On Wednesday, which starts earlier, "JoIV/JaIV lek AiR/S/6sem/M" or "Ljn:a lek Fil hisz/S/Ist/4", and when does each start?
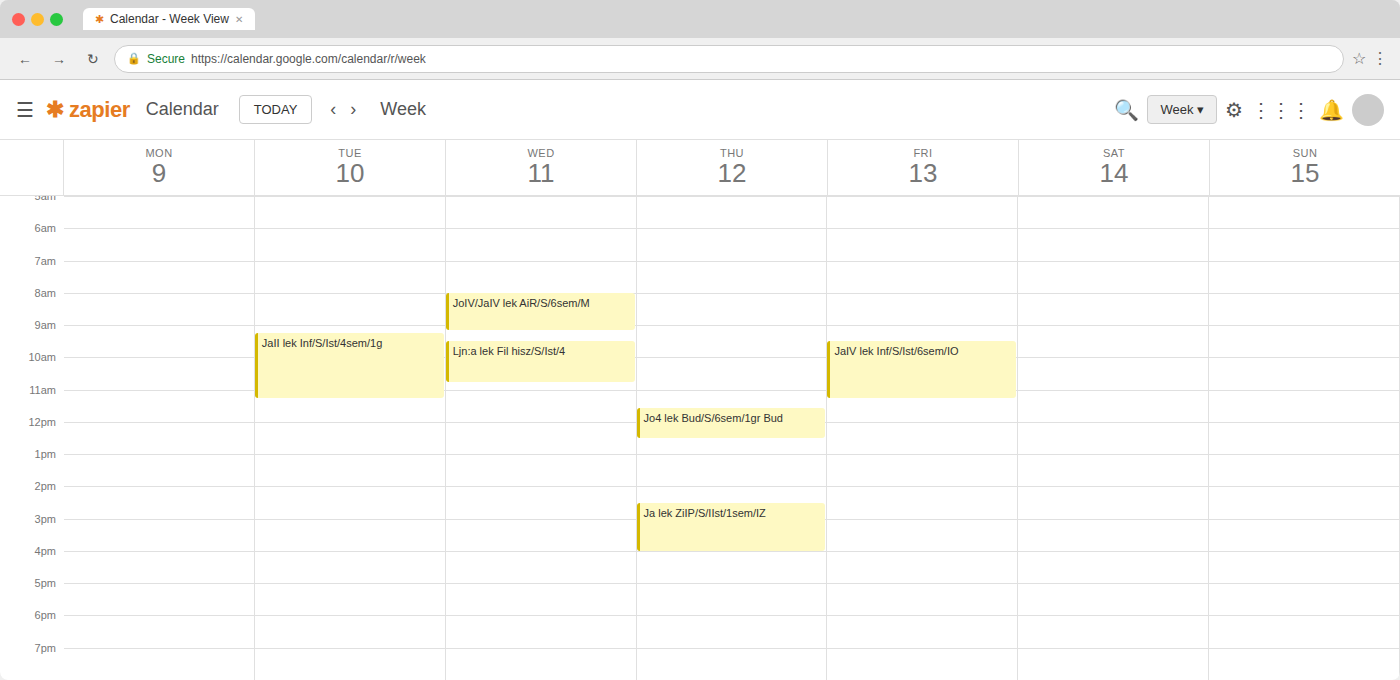
"JoIV/JaIV lek AiR/S/6sem/M" 8:00 AM; "Ljn:a lek Fil hisz/S/Ist/4" 9:30 AM.